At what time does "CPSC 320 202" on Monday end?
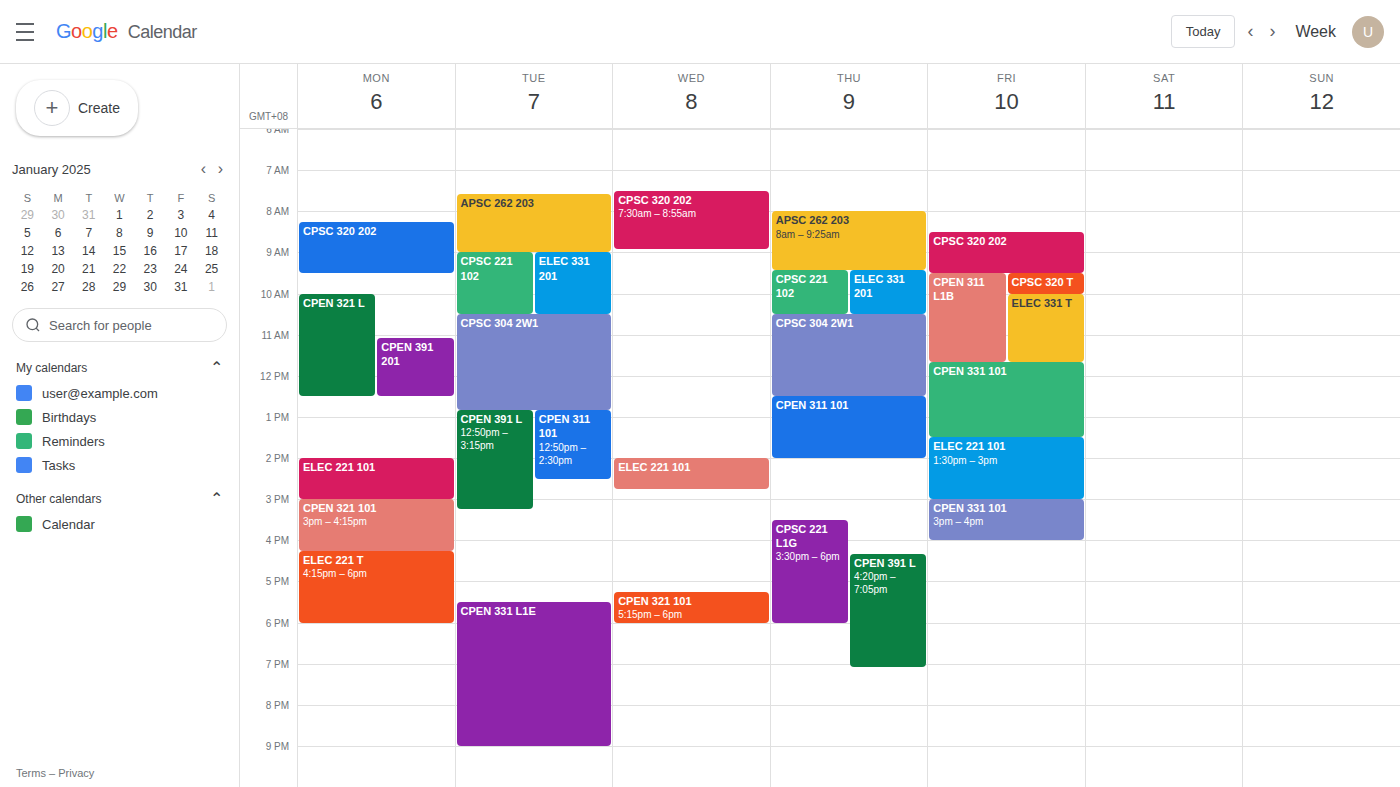
9:30 AM